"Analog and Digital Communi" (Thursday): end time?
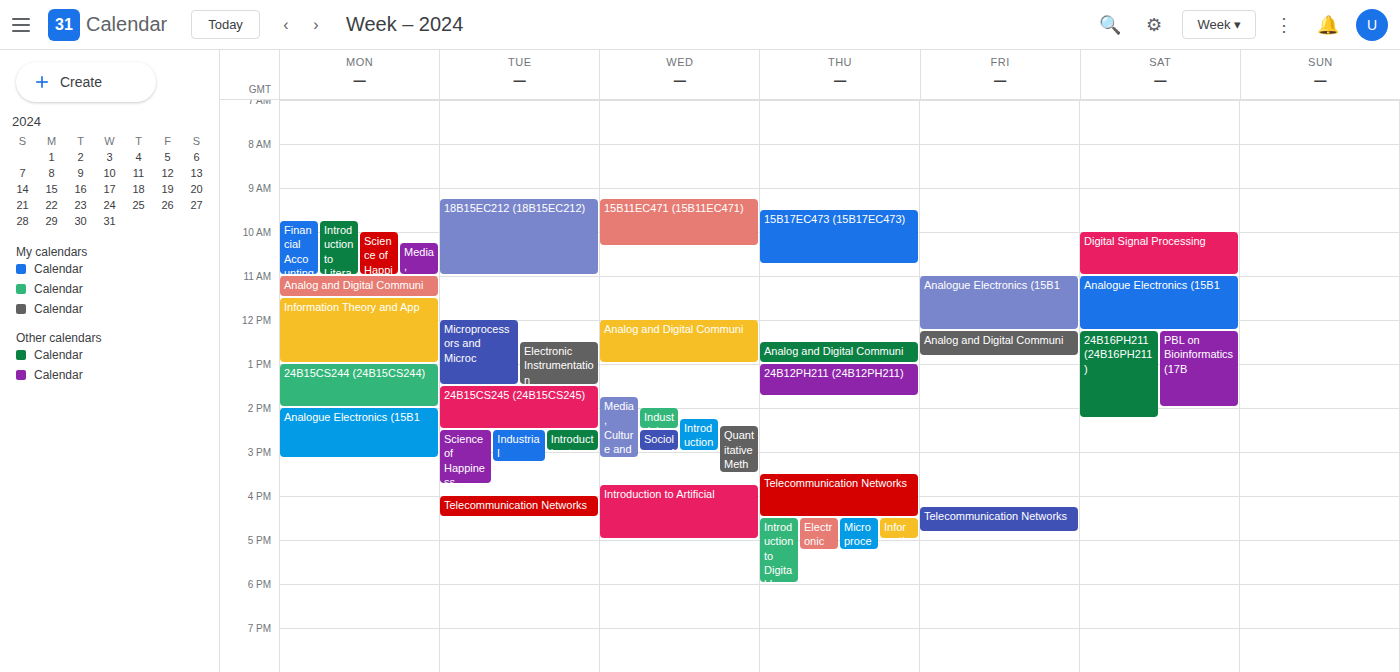
1:00 PM